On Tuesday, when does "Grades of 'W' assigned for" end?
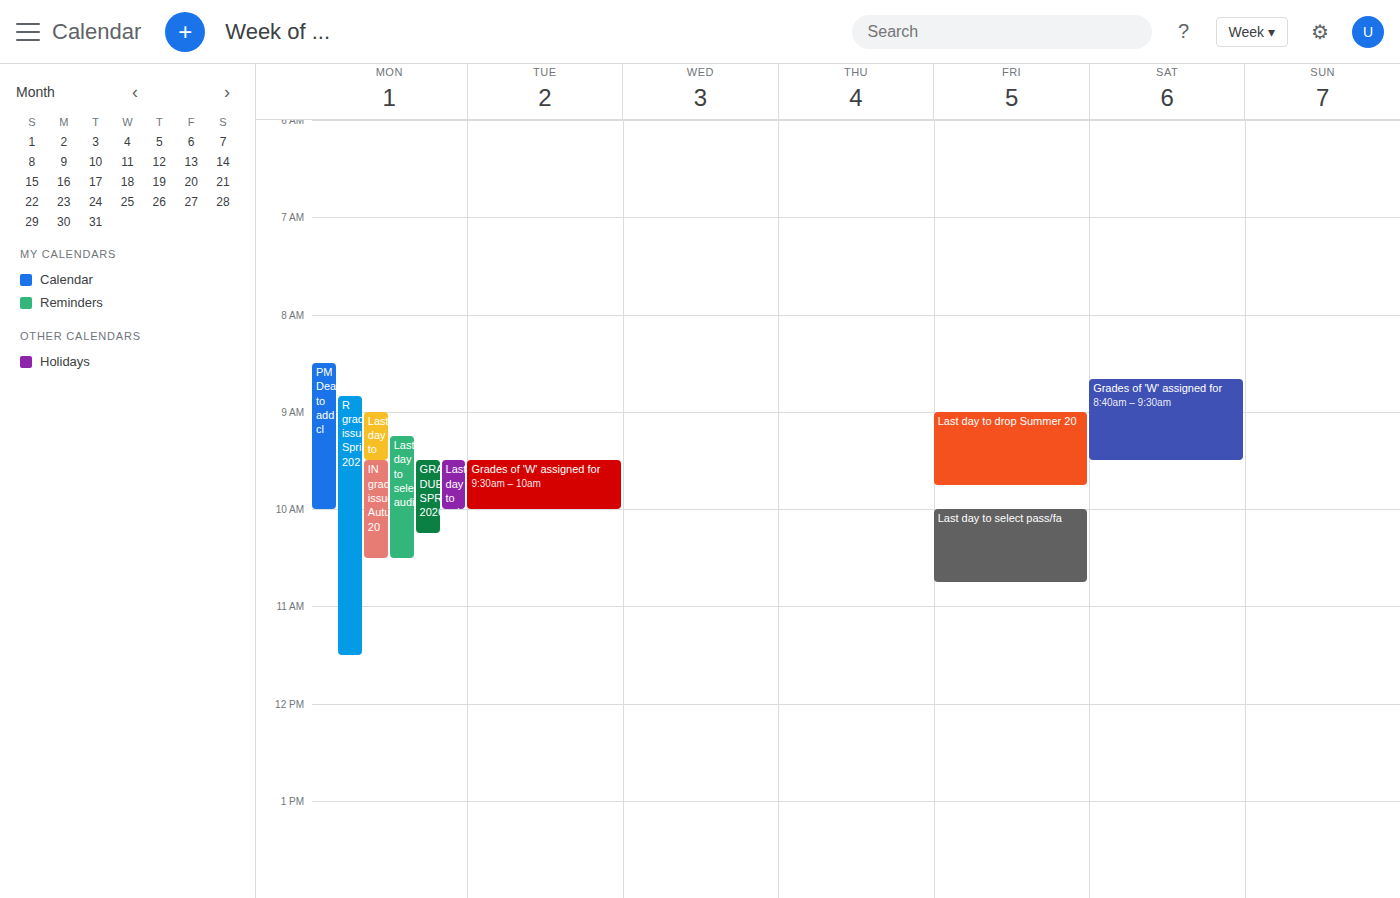
10:00